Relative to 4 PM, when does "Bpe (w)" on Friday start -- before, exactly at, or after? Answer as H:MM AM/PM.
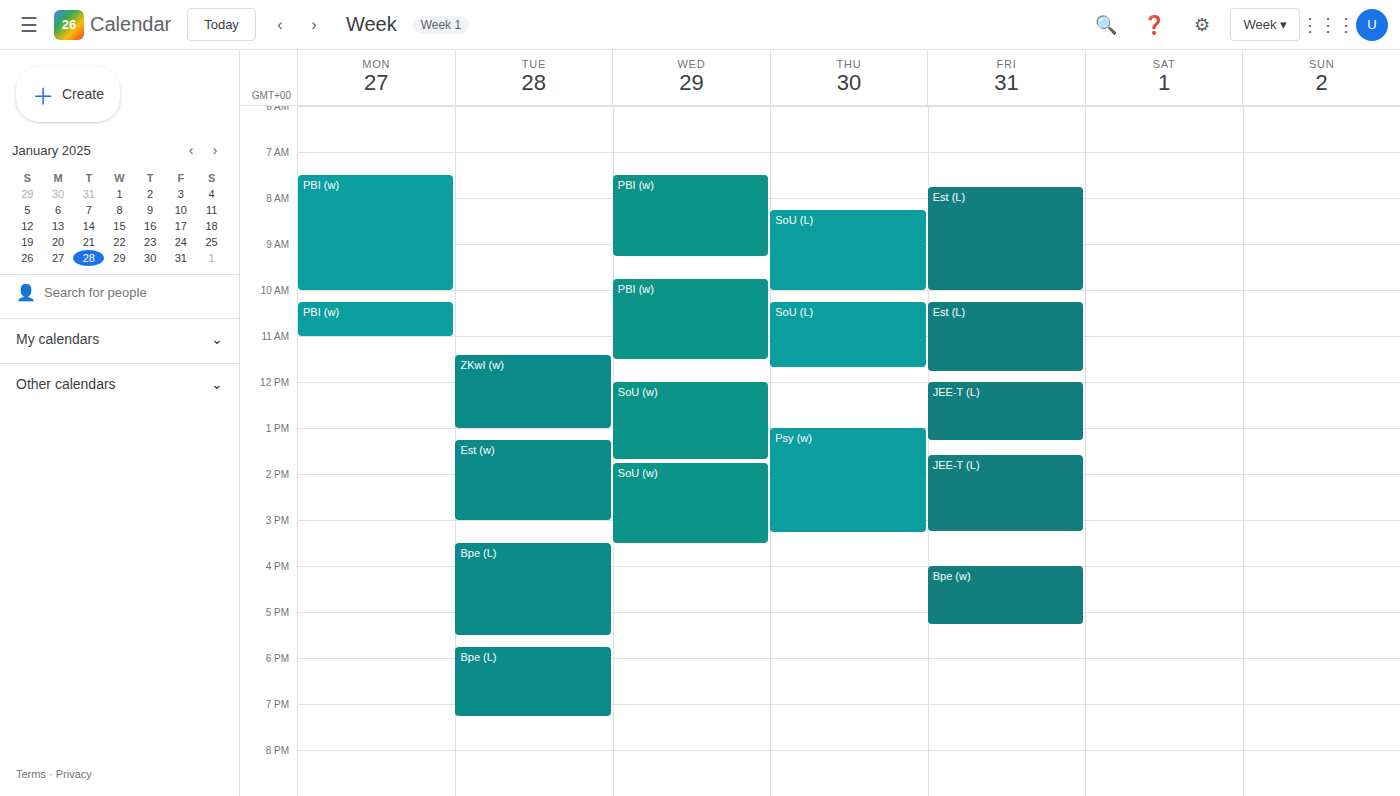
4:00 PM -- exactly at 4 PM, on the 4 PM line.